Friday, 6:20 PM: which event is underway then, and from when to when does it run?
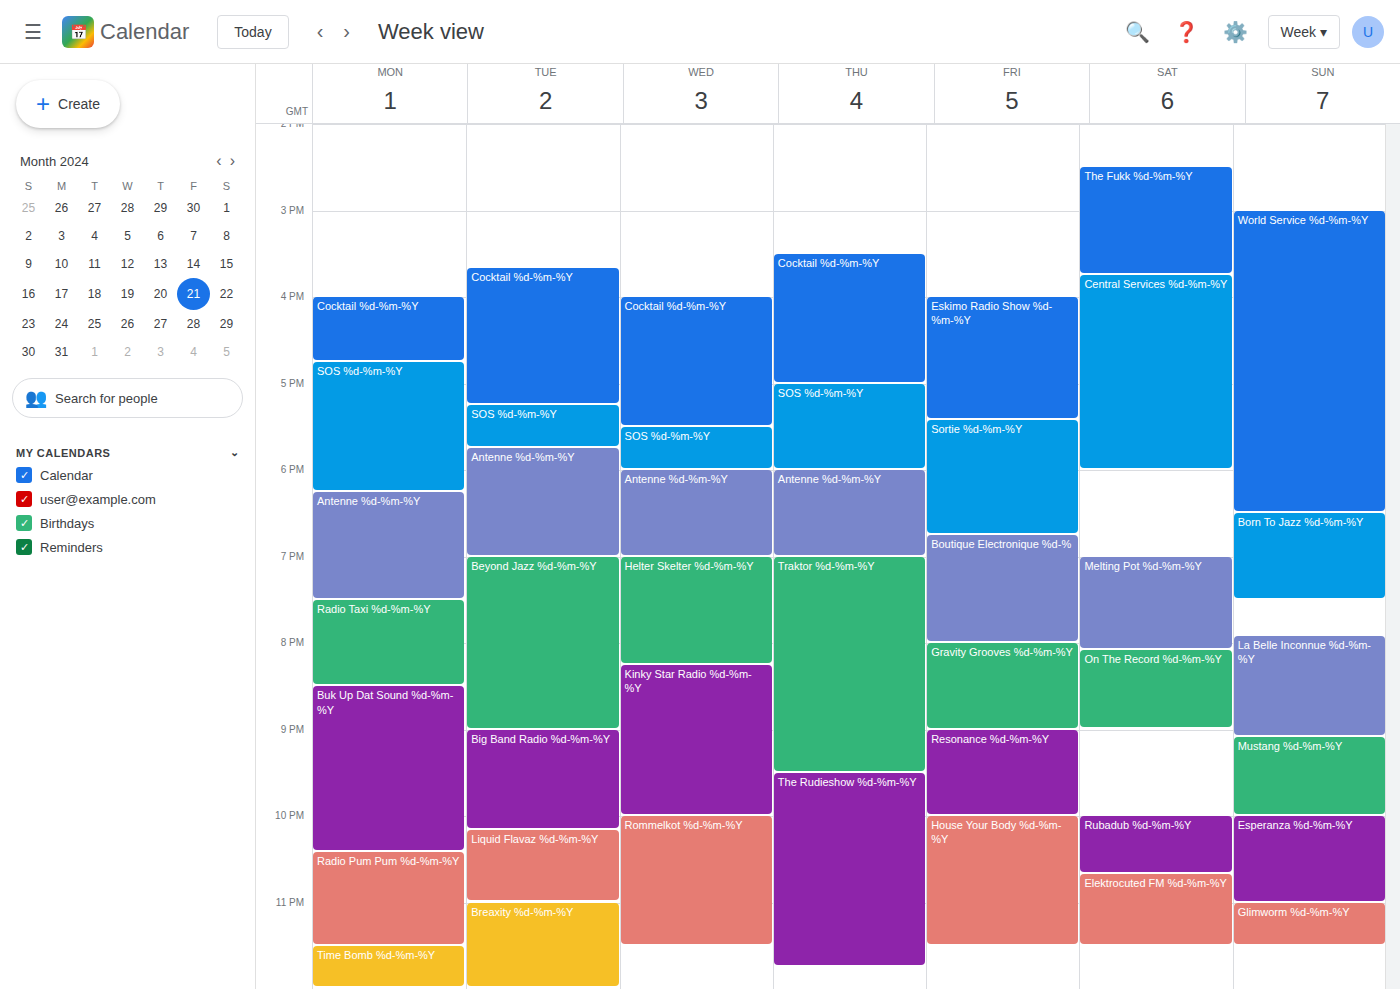
"Sortie %d-%m-%Y", 5:25 PM to 6:45 PM